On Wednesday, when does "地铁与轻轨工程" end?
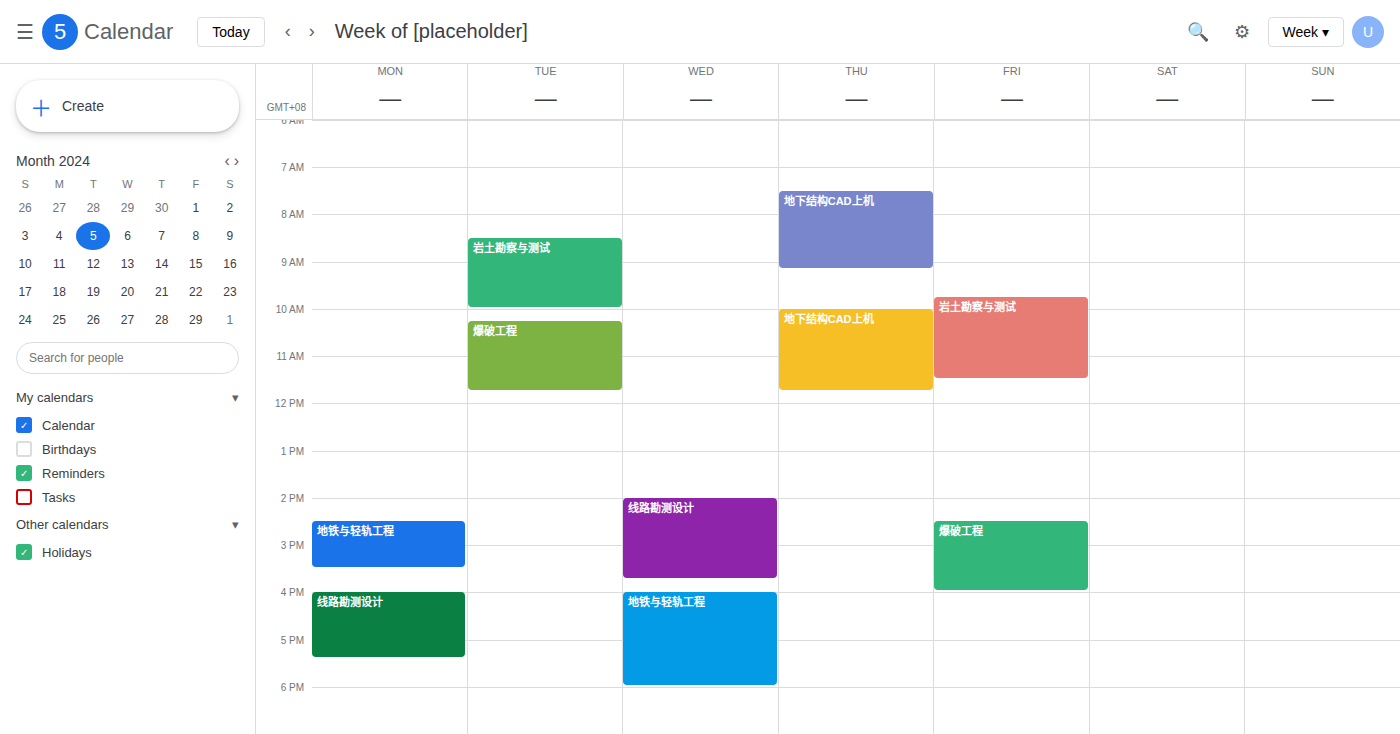
6:00 PM